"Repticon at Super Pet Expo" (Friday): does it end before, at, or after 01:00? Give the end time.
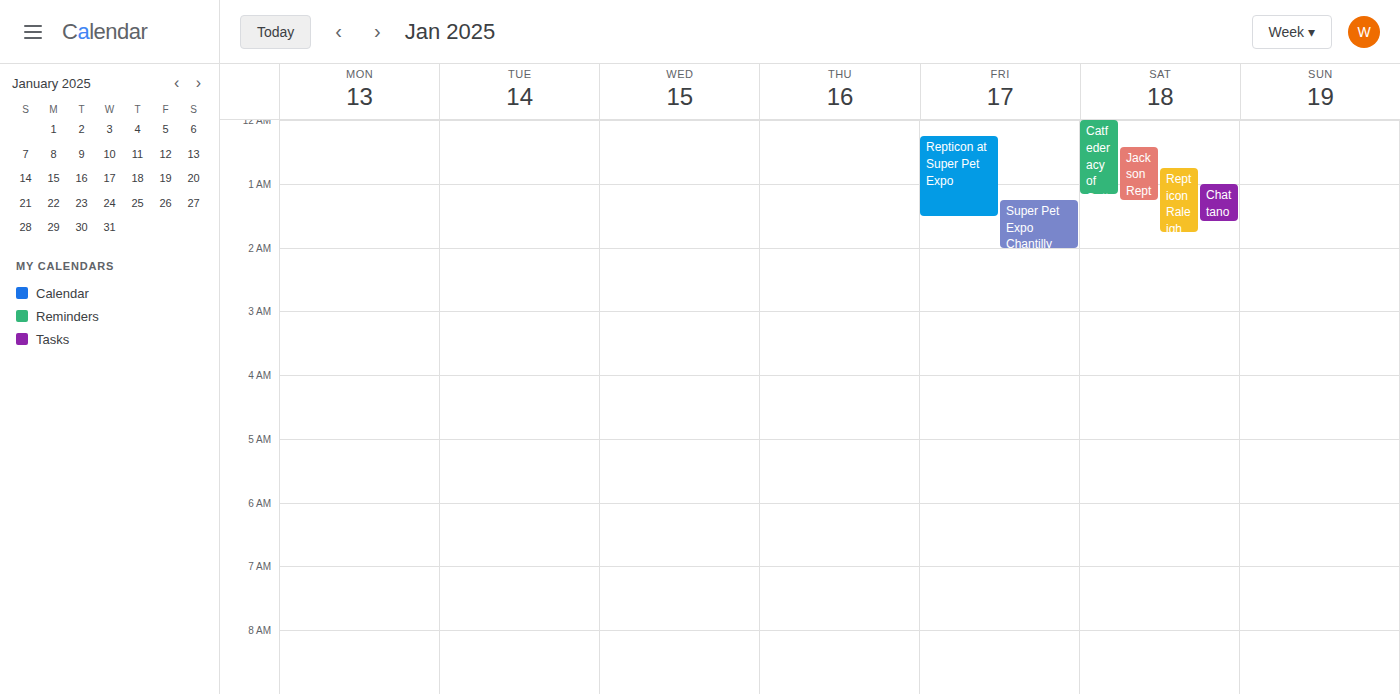
01:30 -- after 01:00, 30 minutes below the 01:00 line.